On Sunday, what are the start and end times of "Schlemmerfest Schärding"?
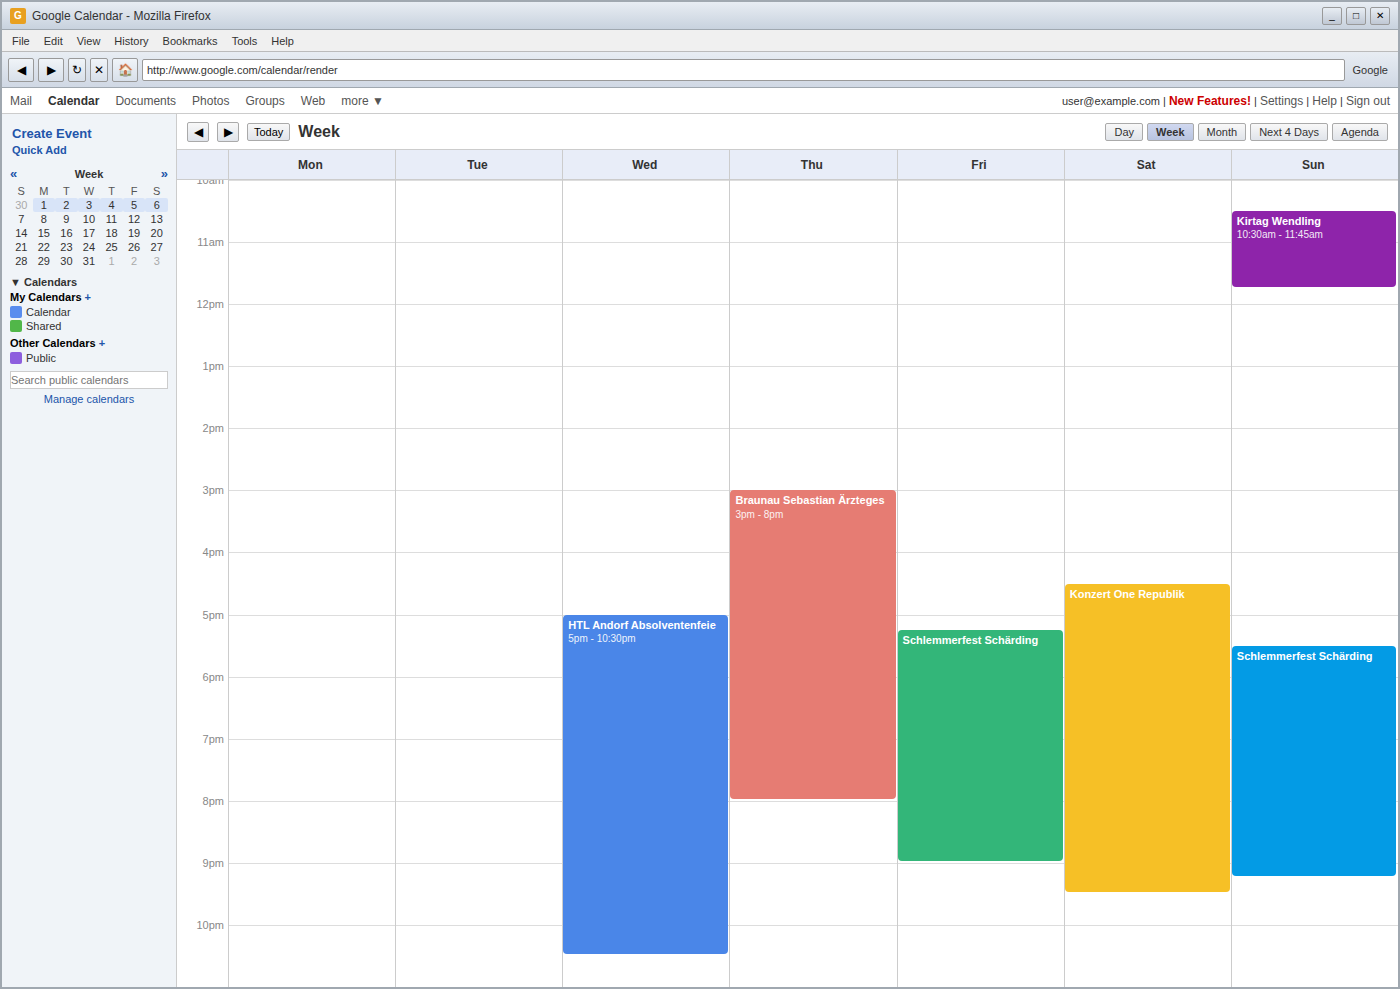
5:30 PM to 9:15 PM